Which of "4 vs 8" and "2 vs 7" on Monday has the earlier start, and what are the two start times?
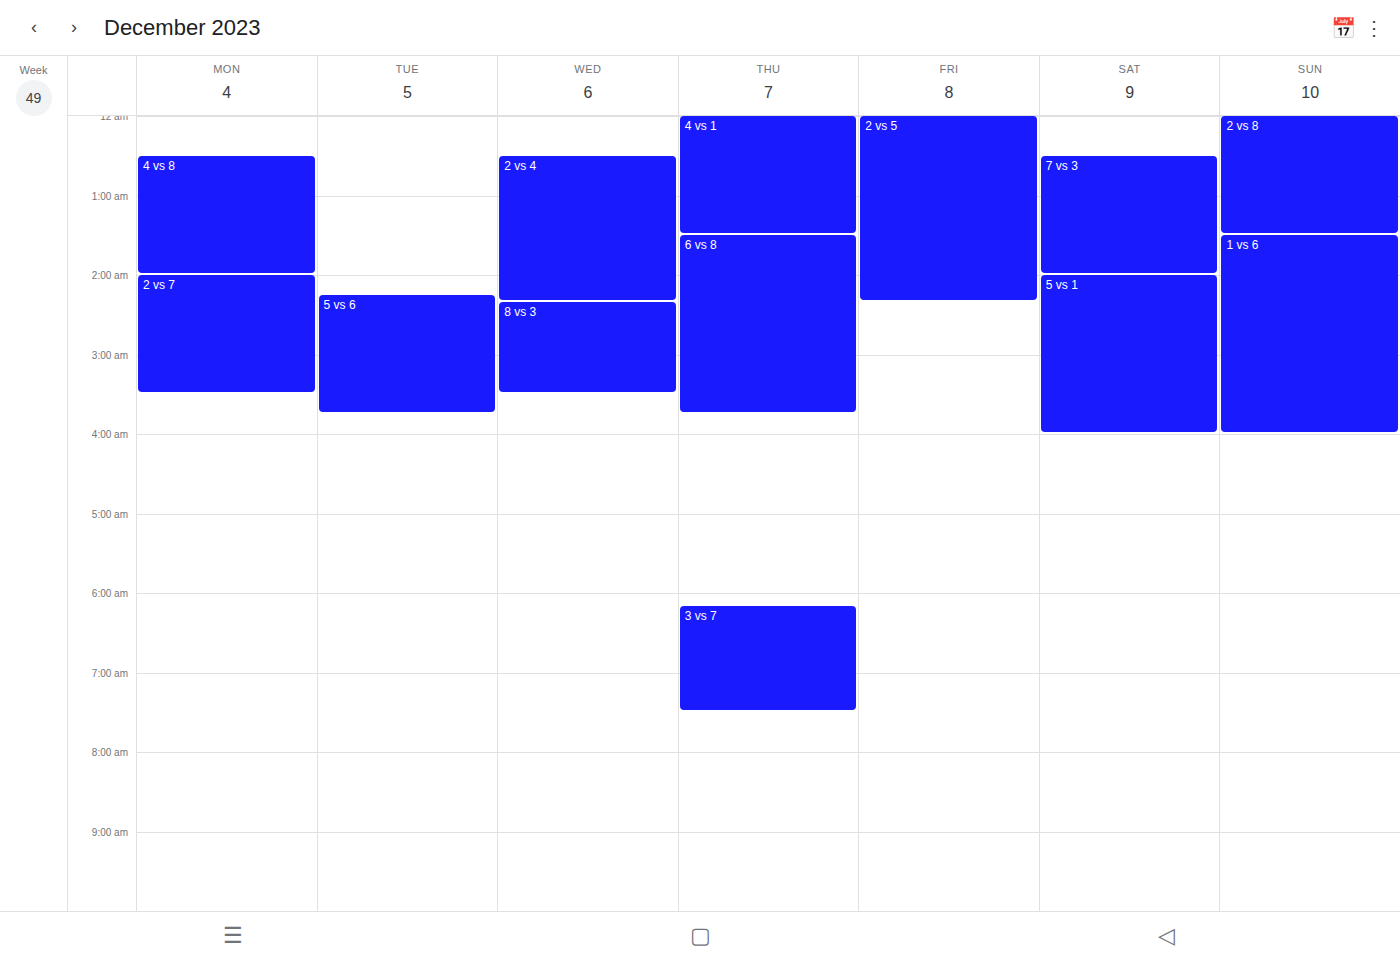
"4 vs 8" 12:30 AM; "2 vs 7" 2:00 AM.